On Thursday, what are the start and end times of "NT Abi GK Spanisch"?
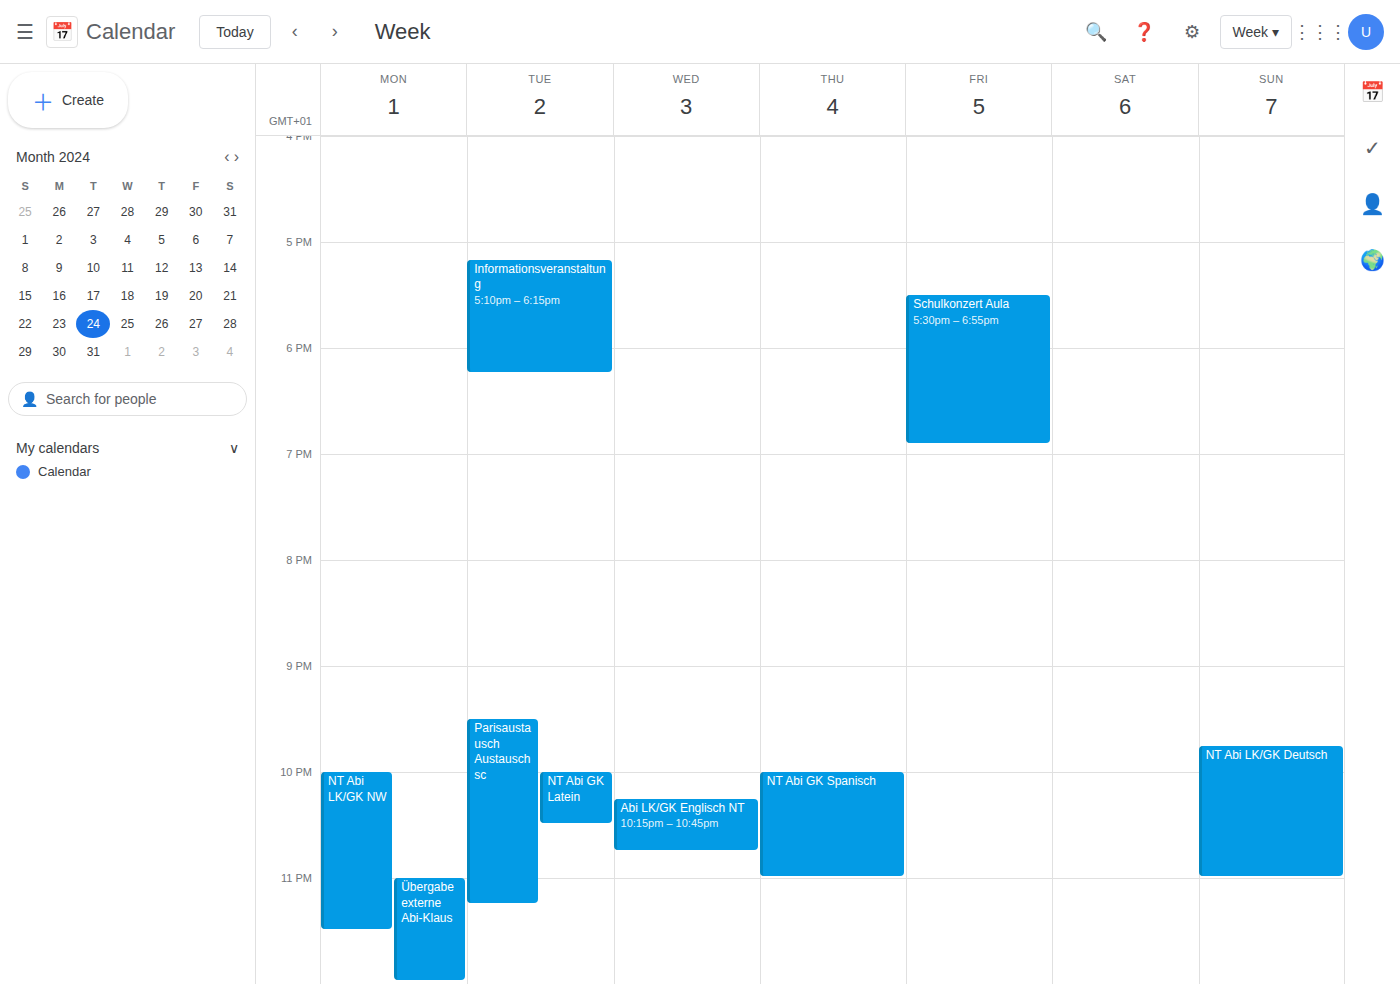
10:00 PM to 11:00 PM